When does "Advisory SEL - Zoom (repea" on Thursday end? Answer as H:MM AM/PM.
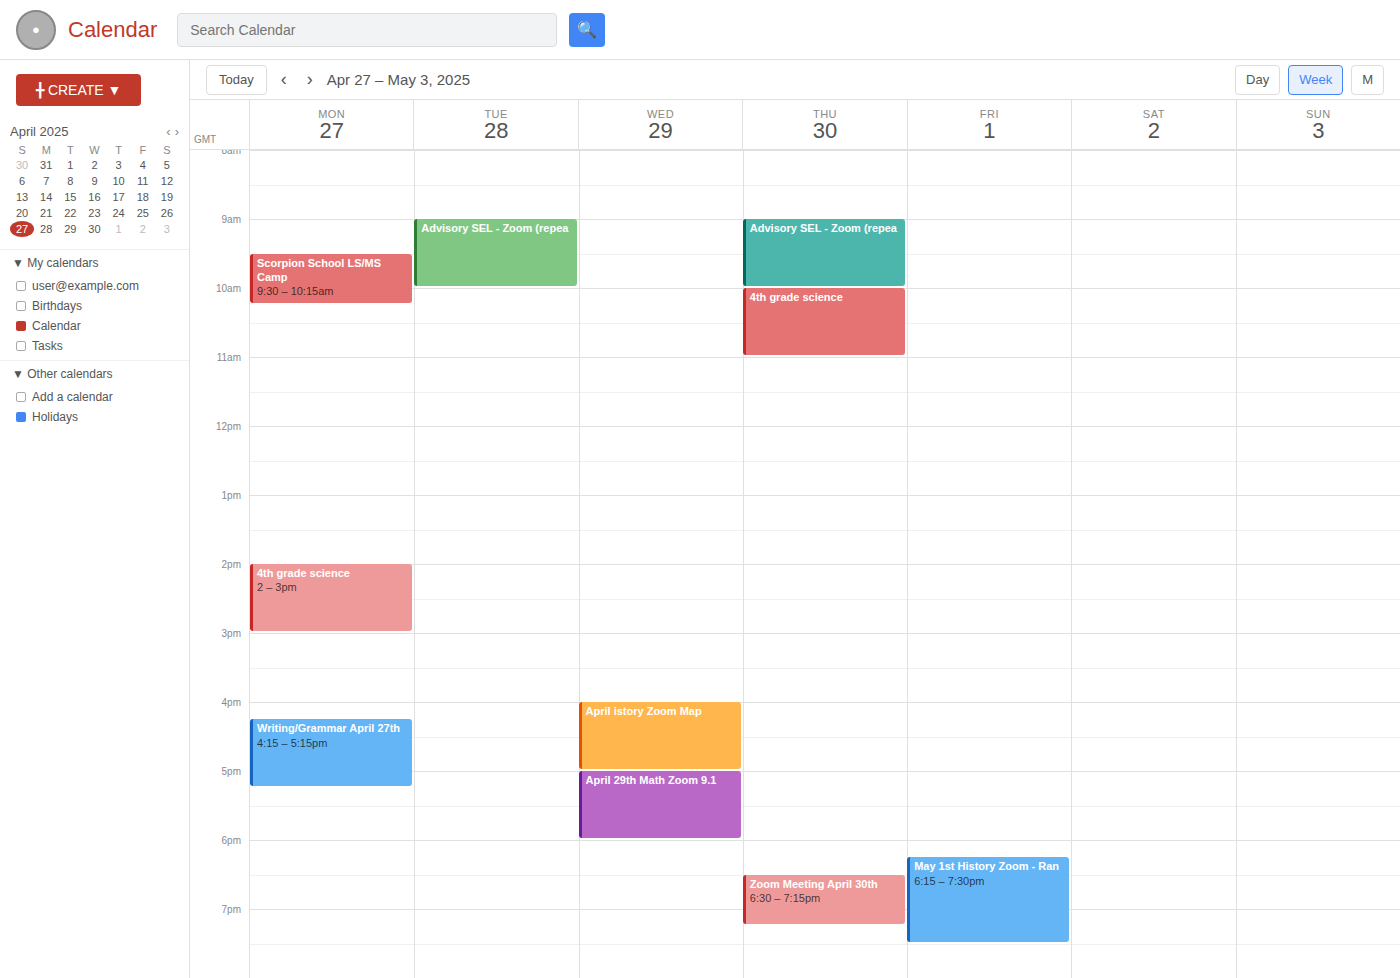
10:00 AM